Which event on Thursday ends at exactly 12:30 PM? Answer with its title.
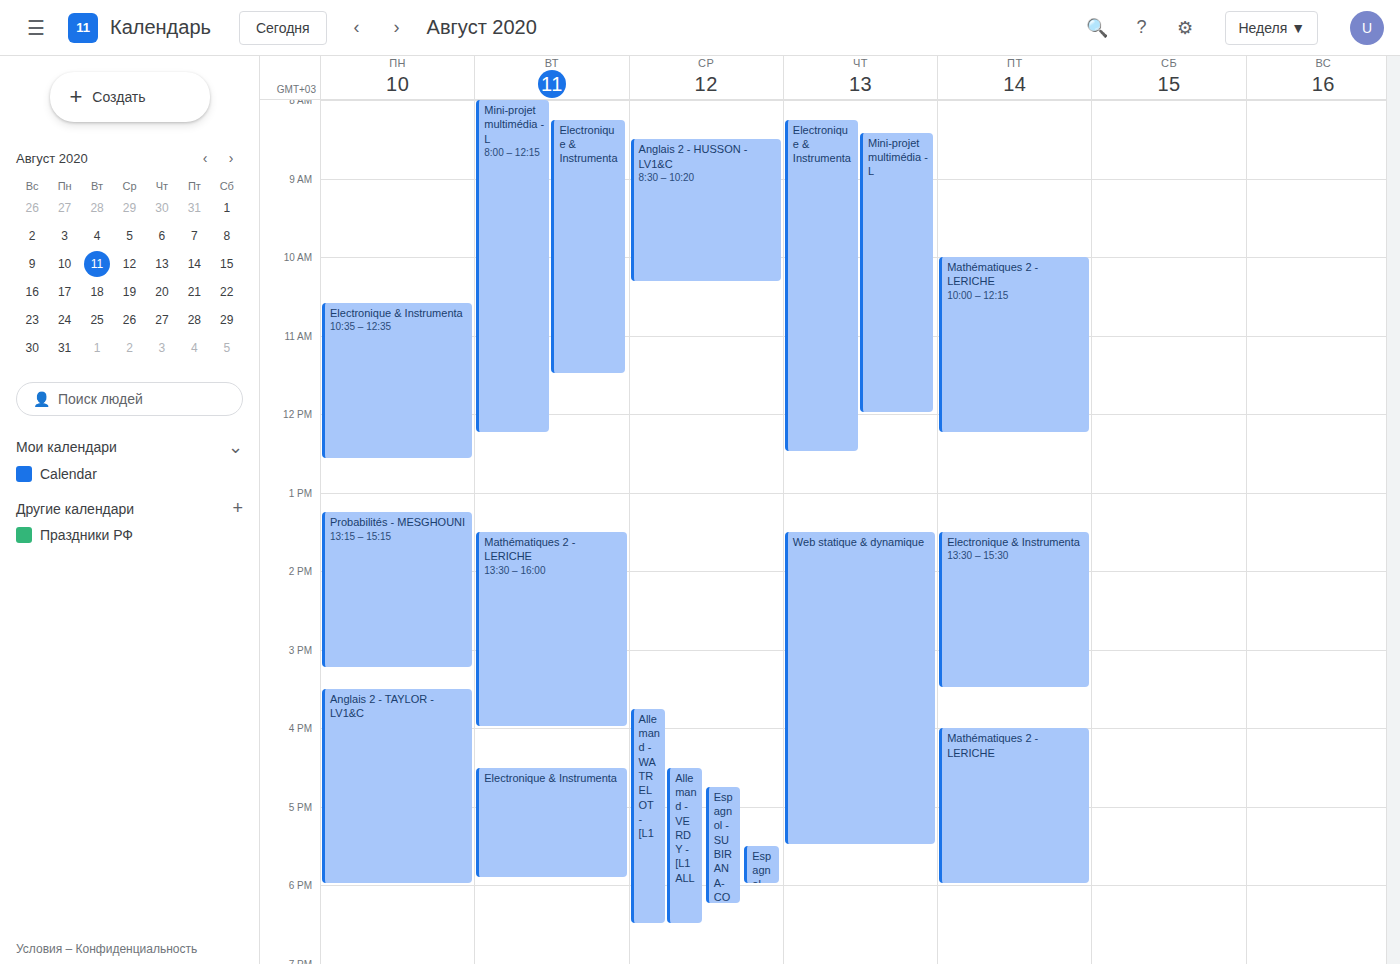
"Electronique & Instrumenta"